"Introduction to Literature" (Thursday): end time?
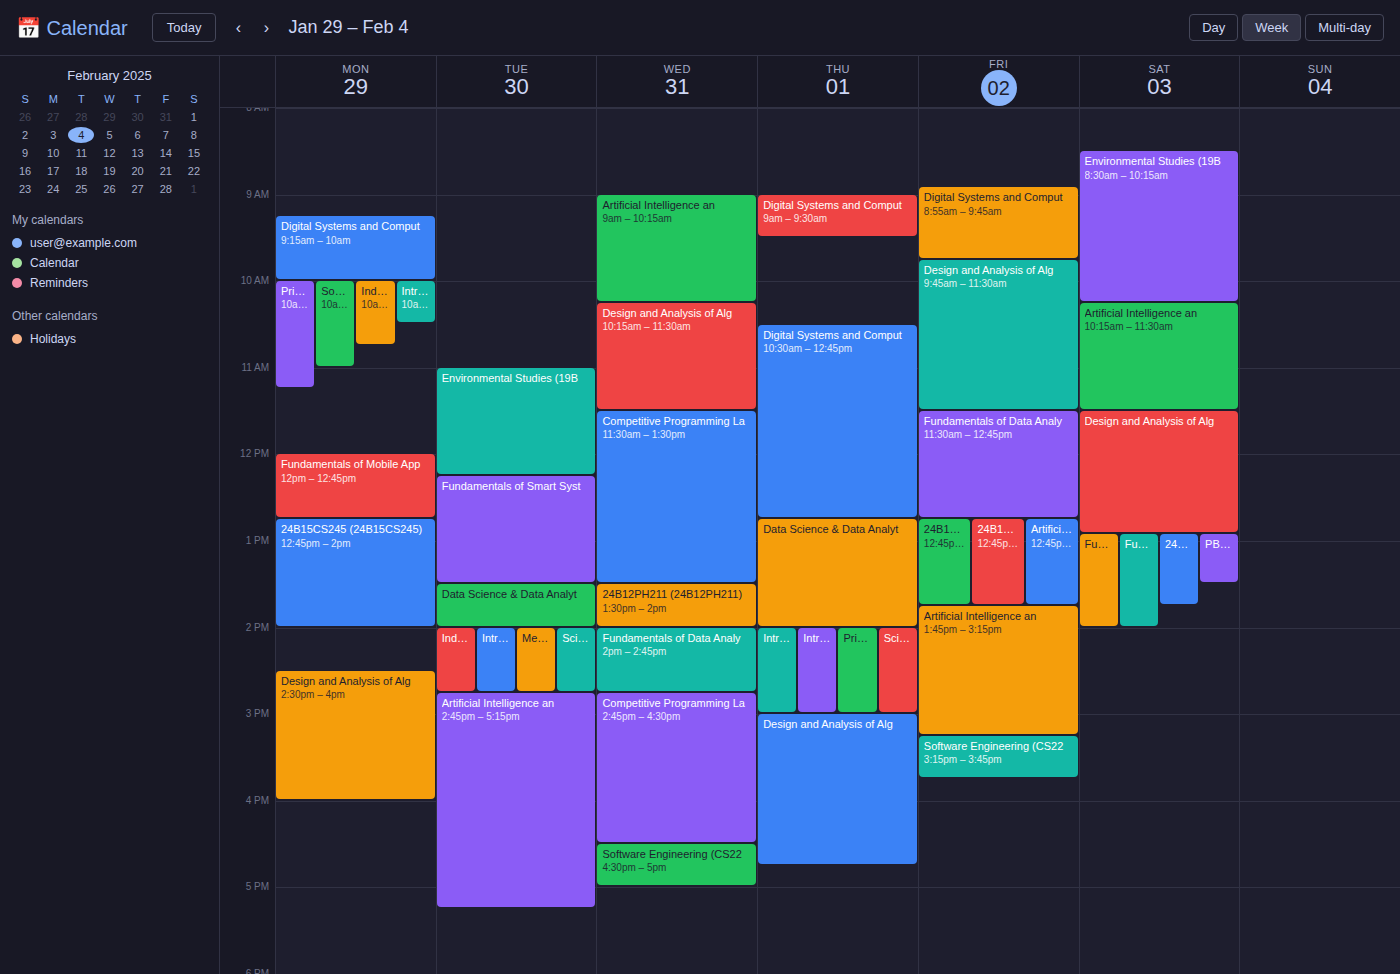
3:00 PM